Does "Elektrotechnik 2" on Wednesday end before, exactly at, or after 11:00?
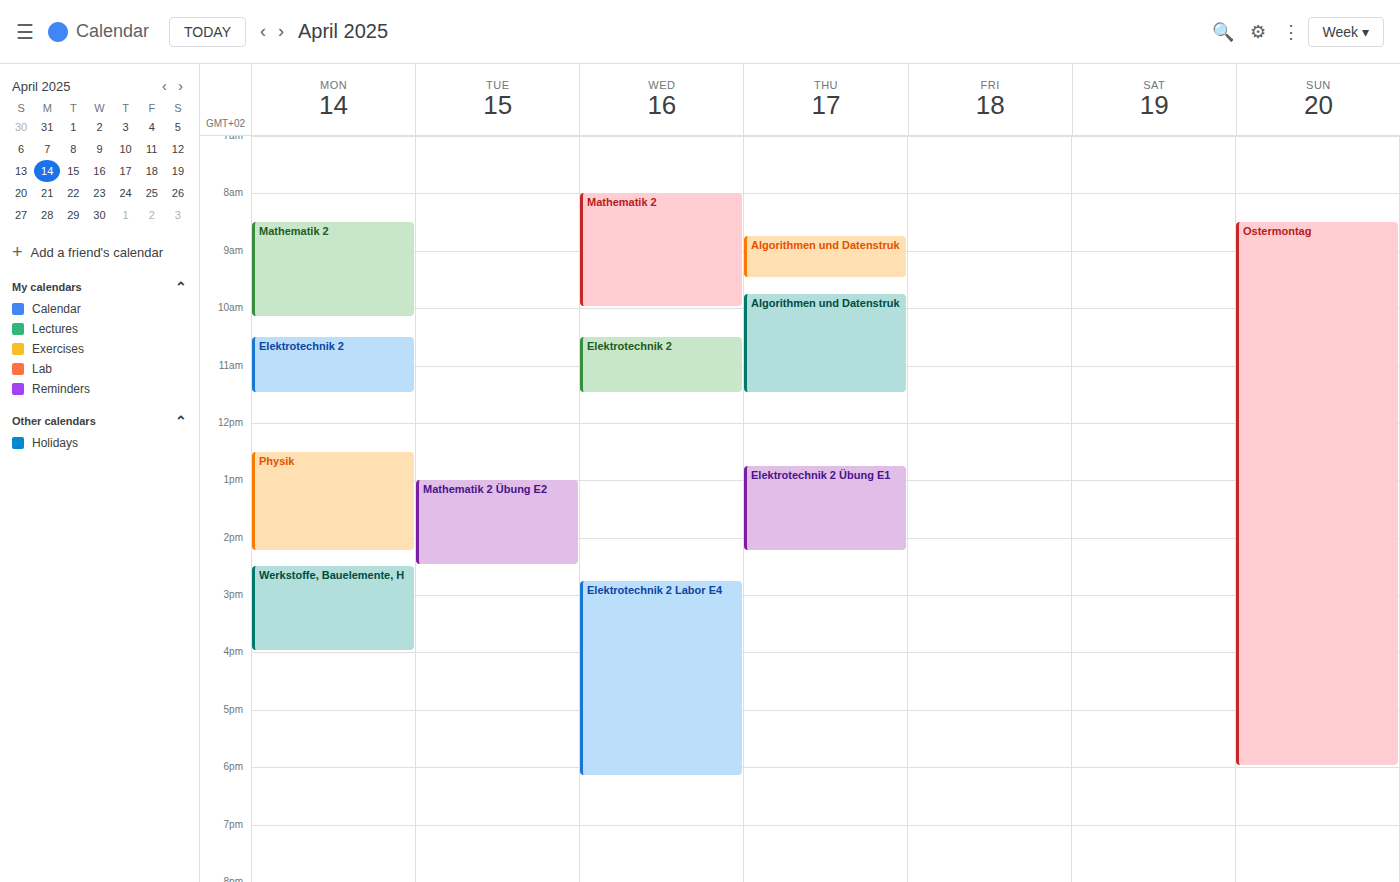
11:30 -- after 11:00, 30 minutes below the 11:00 line.